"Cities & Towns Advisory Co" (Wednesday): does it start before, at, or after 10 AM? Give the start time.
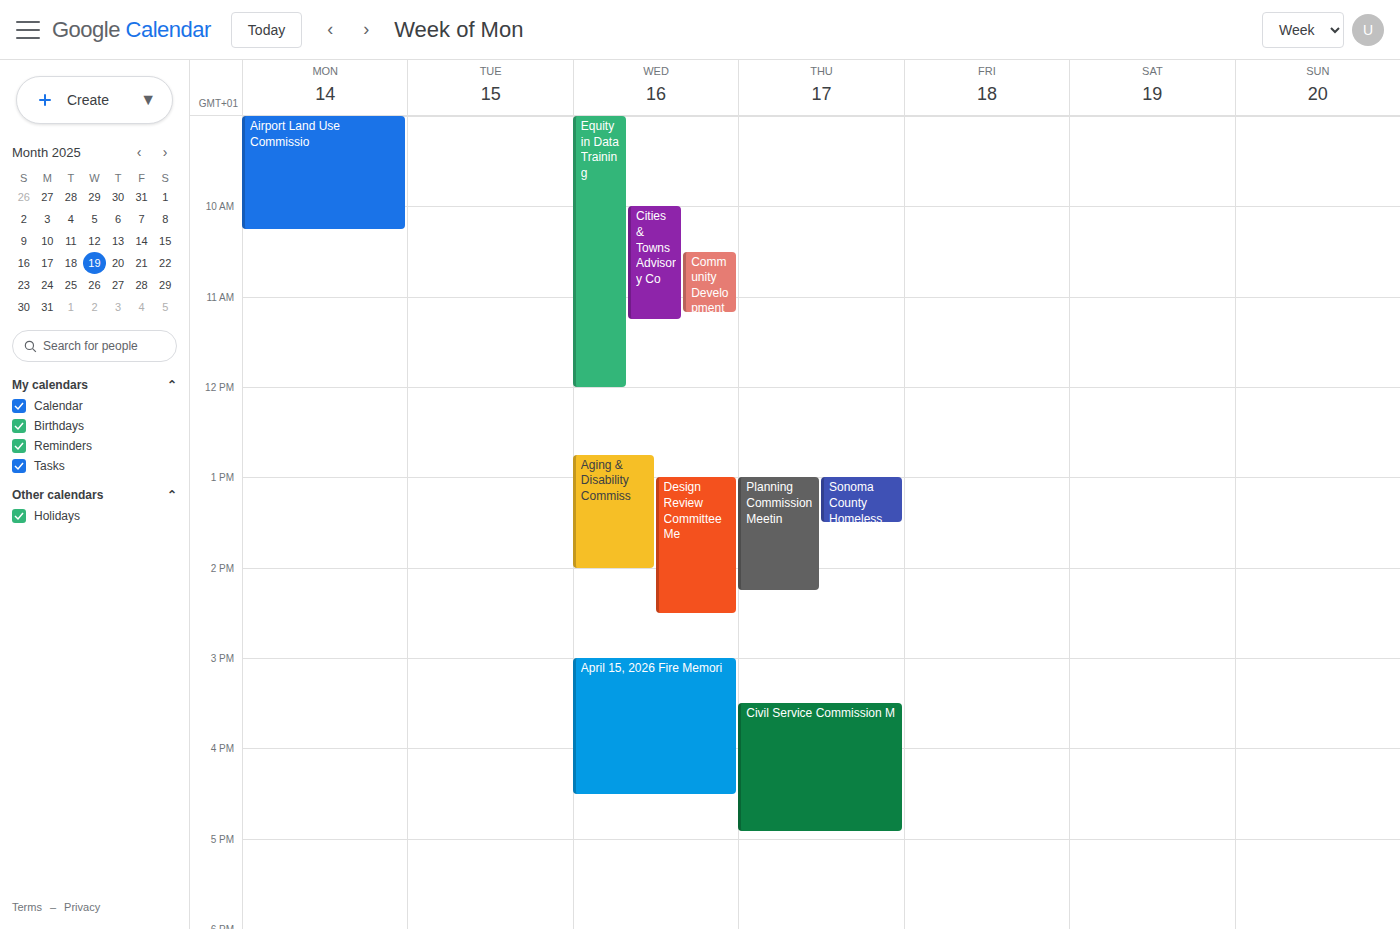
10:00 AM -- exactly at 10 AM, on the 10 AM line.